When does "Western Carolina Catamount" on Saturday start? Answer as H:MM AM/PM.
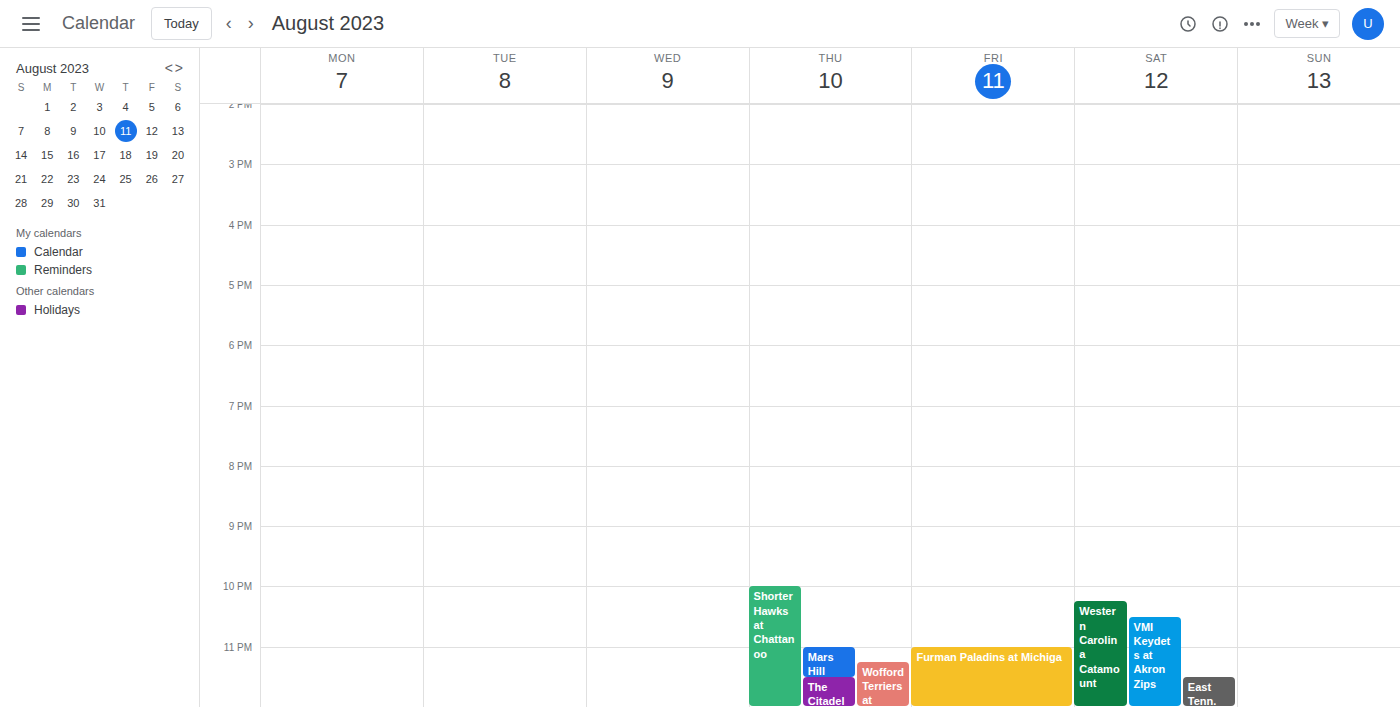
10:15 PM